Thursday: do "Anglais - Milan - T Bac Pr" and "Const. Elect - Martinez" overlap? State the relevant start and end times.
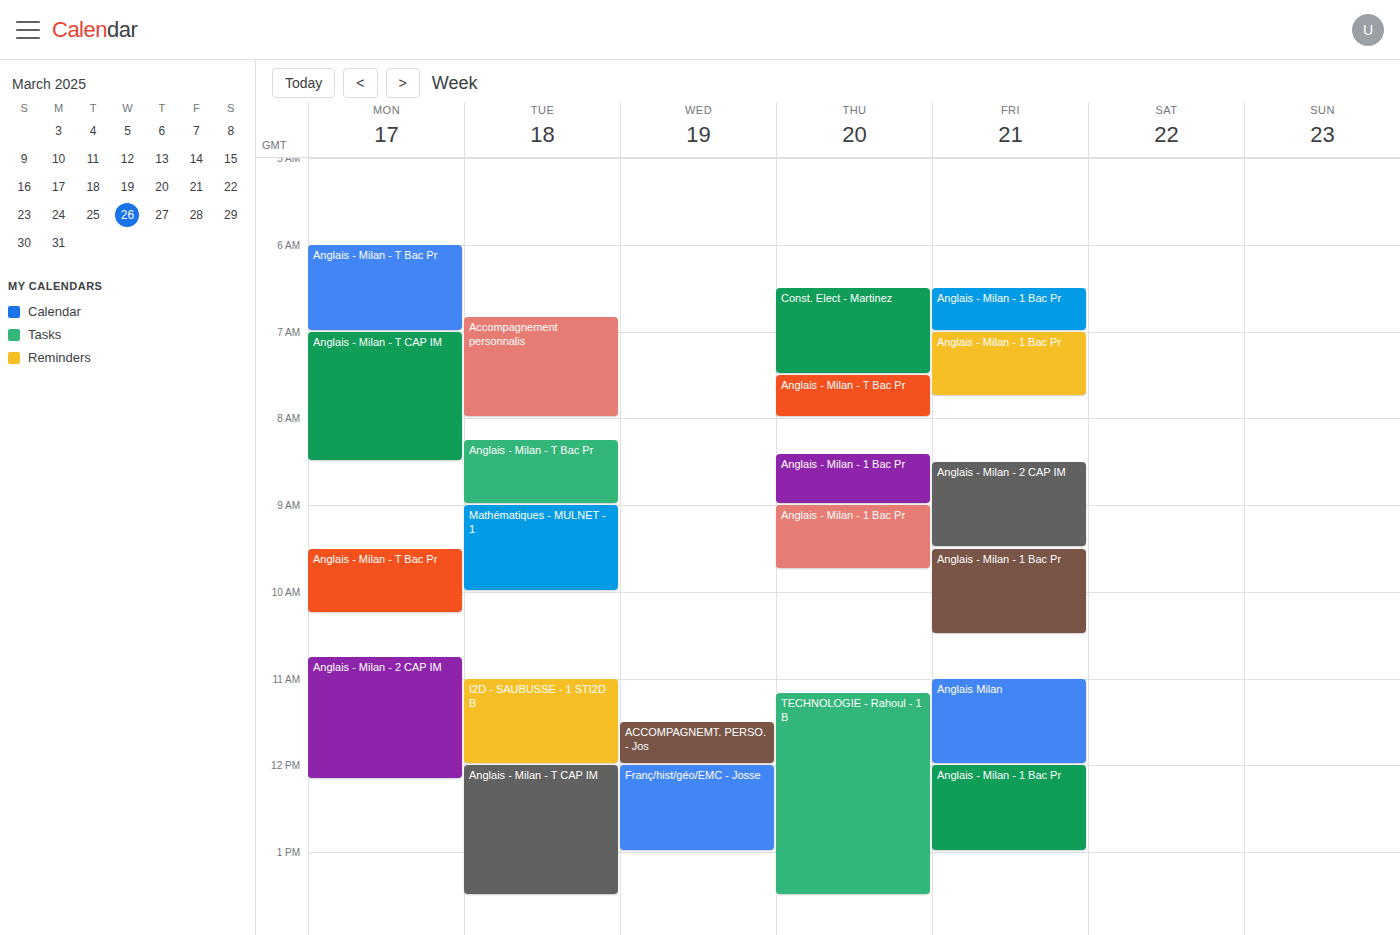
"Const. Elect - Martinez" ends at 07:30, exactly when "Anglais - Milan - T Bac Pr" starts -- they touch but do not overlap.